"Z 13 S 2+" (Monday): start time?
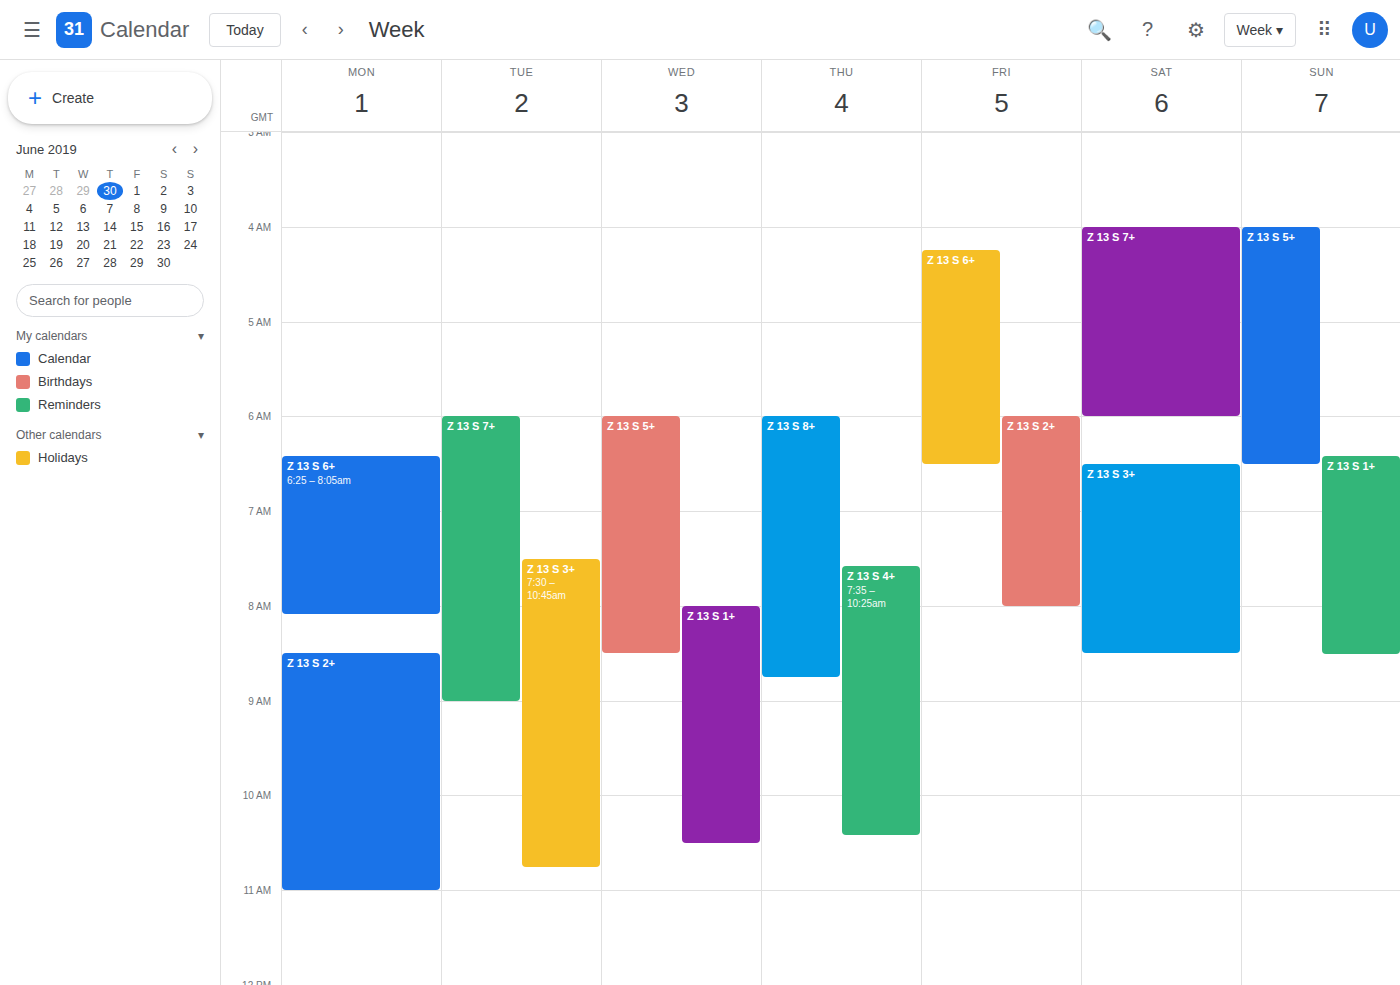
8:30 AM